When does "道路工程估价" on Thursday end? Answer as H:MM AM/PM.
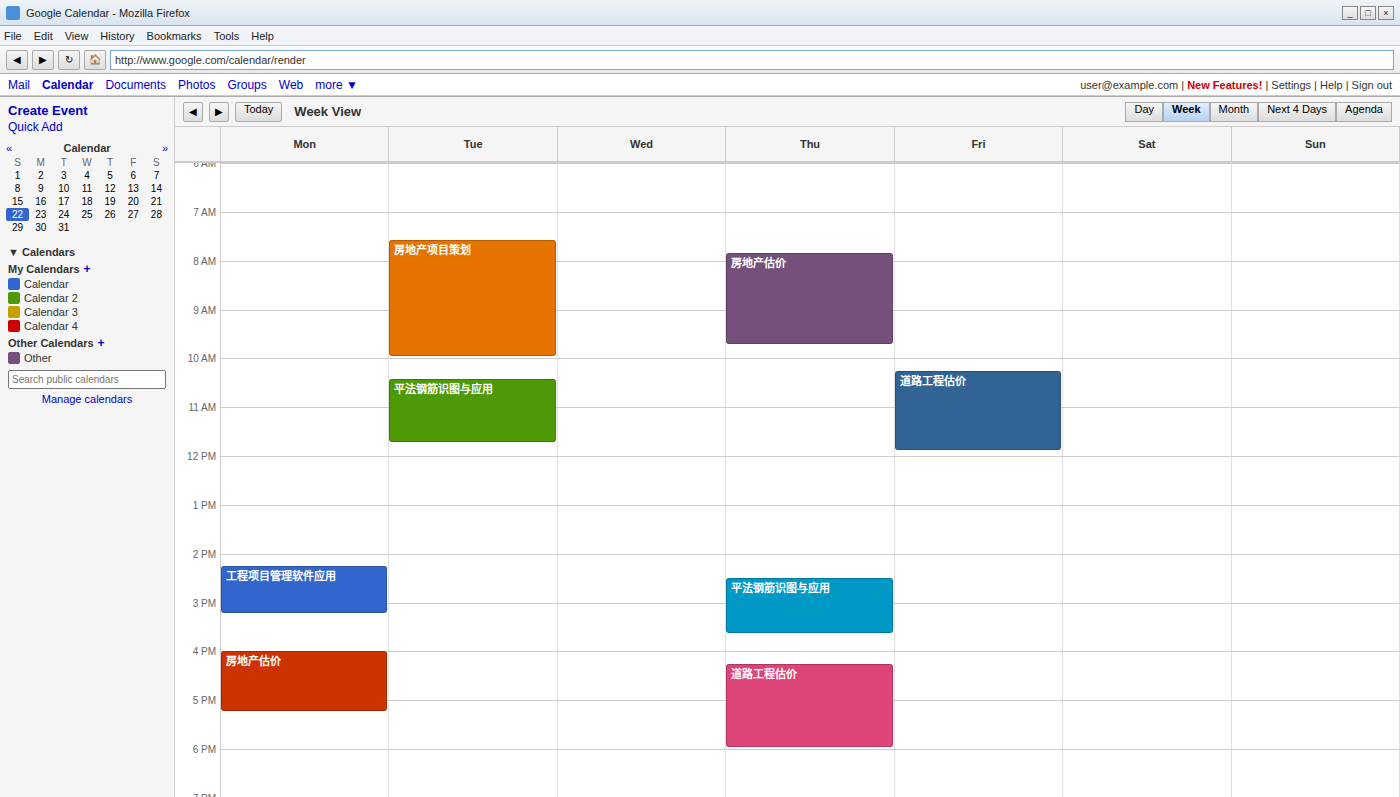
6:00 PM